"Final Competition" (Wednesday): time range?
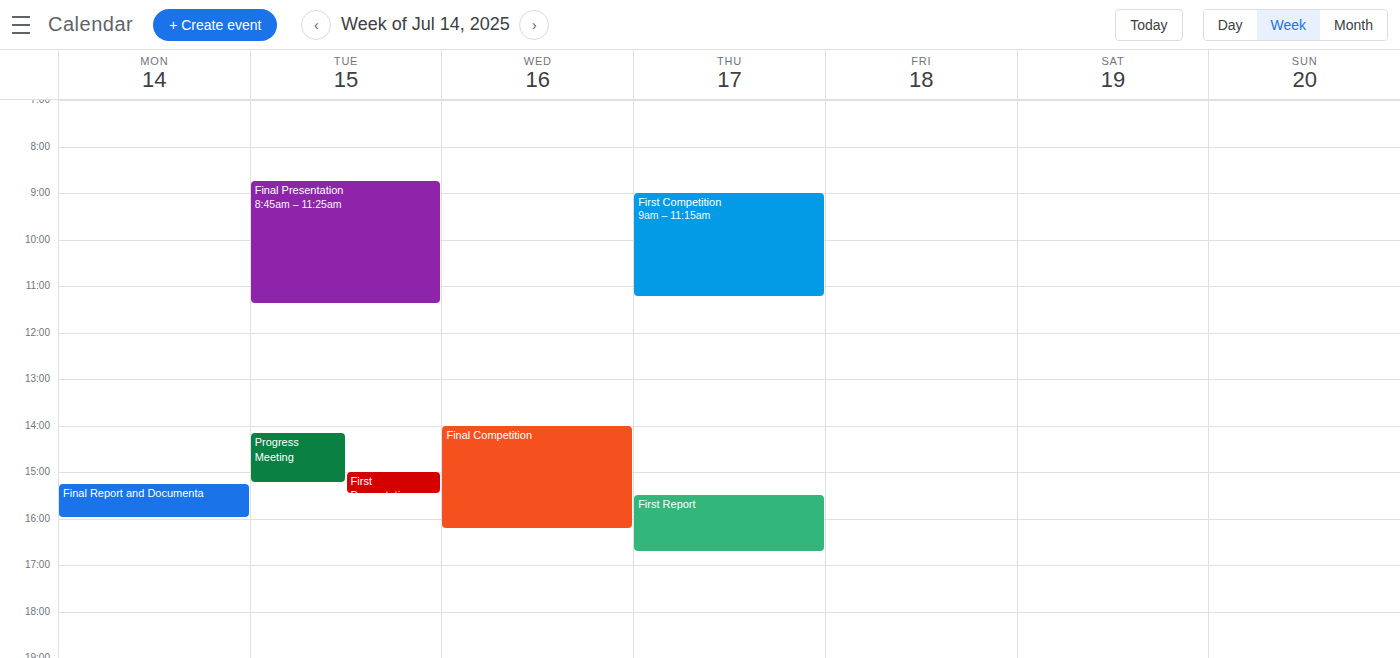
2:00 PM to 4:15 PM